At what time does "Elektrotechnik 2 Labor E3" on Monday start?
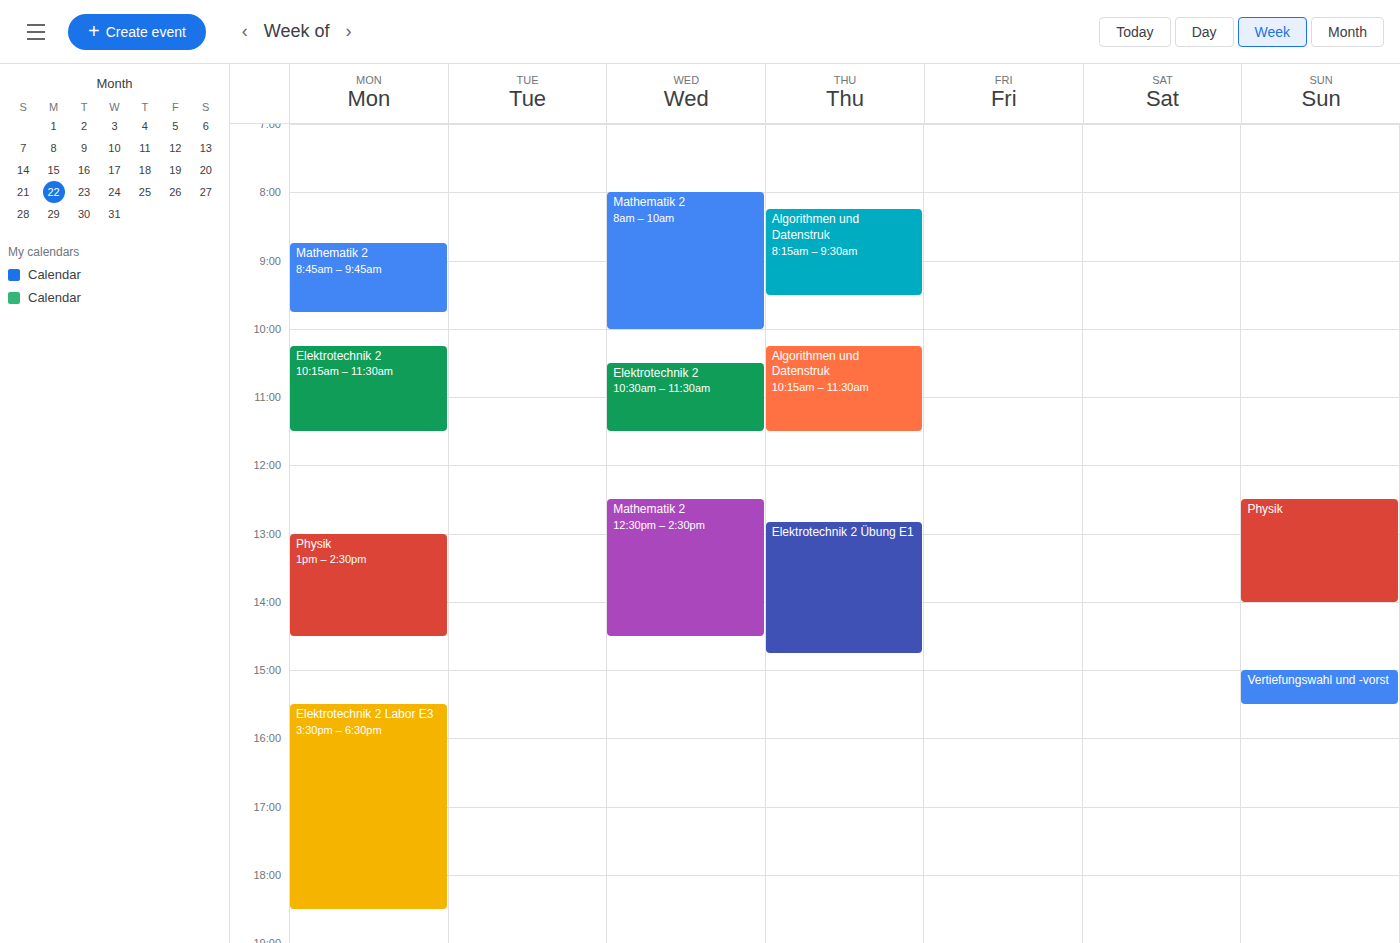
3:30 PM